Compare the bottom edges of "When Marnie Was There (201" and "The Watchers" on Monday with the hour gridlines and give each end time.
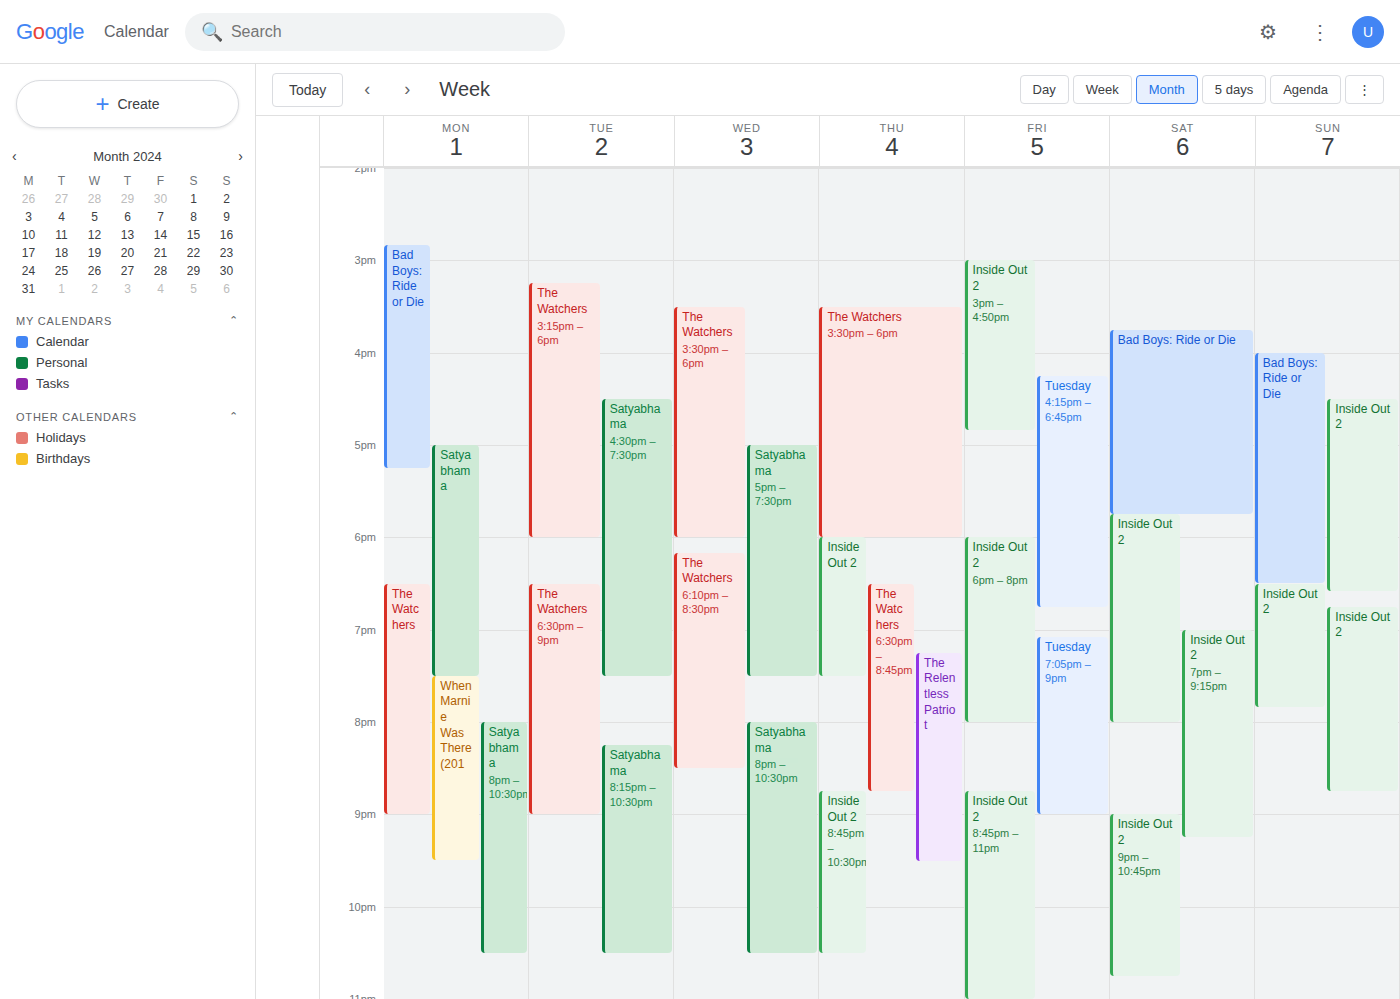
"When Marnie Was There (201": 9:30 PM, halfway between the 9 PM and 10 PM lines. "The Watchers": 9:00 PM, exactly on the 9 PM line.